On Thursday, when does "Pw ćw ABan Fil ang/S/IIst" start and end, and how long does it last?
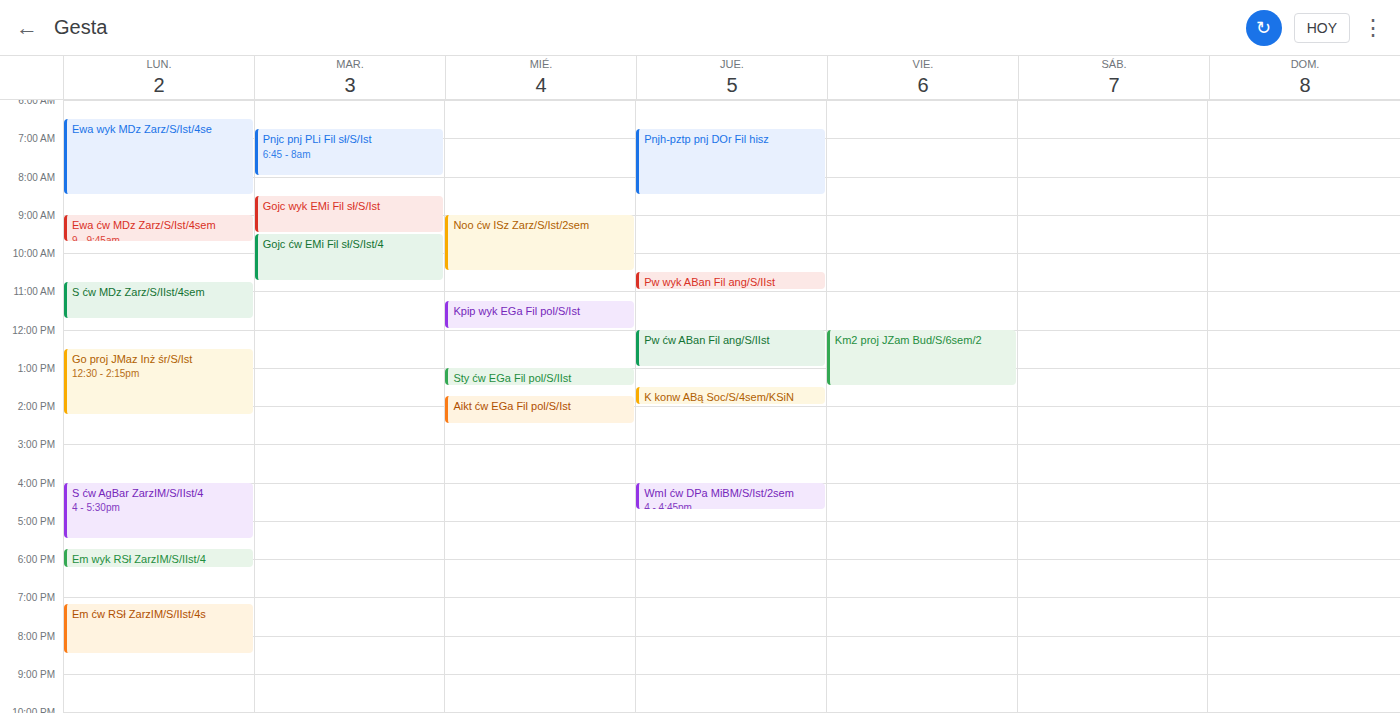
12:00 PM to 1:00 PM, 1 hour